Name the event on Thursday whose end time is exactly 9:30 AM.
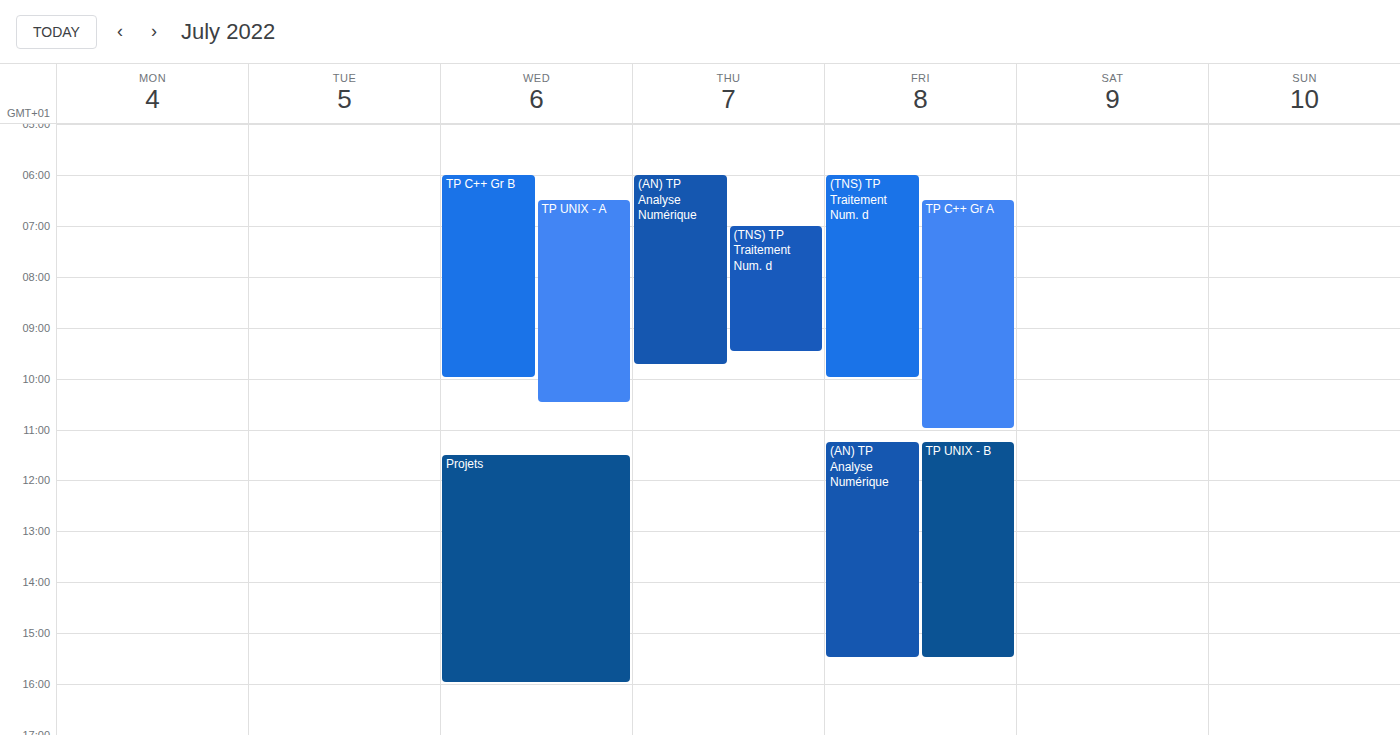
"(TNS) TP Traitement Num. d"